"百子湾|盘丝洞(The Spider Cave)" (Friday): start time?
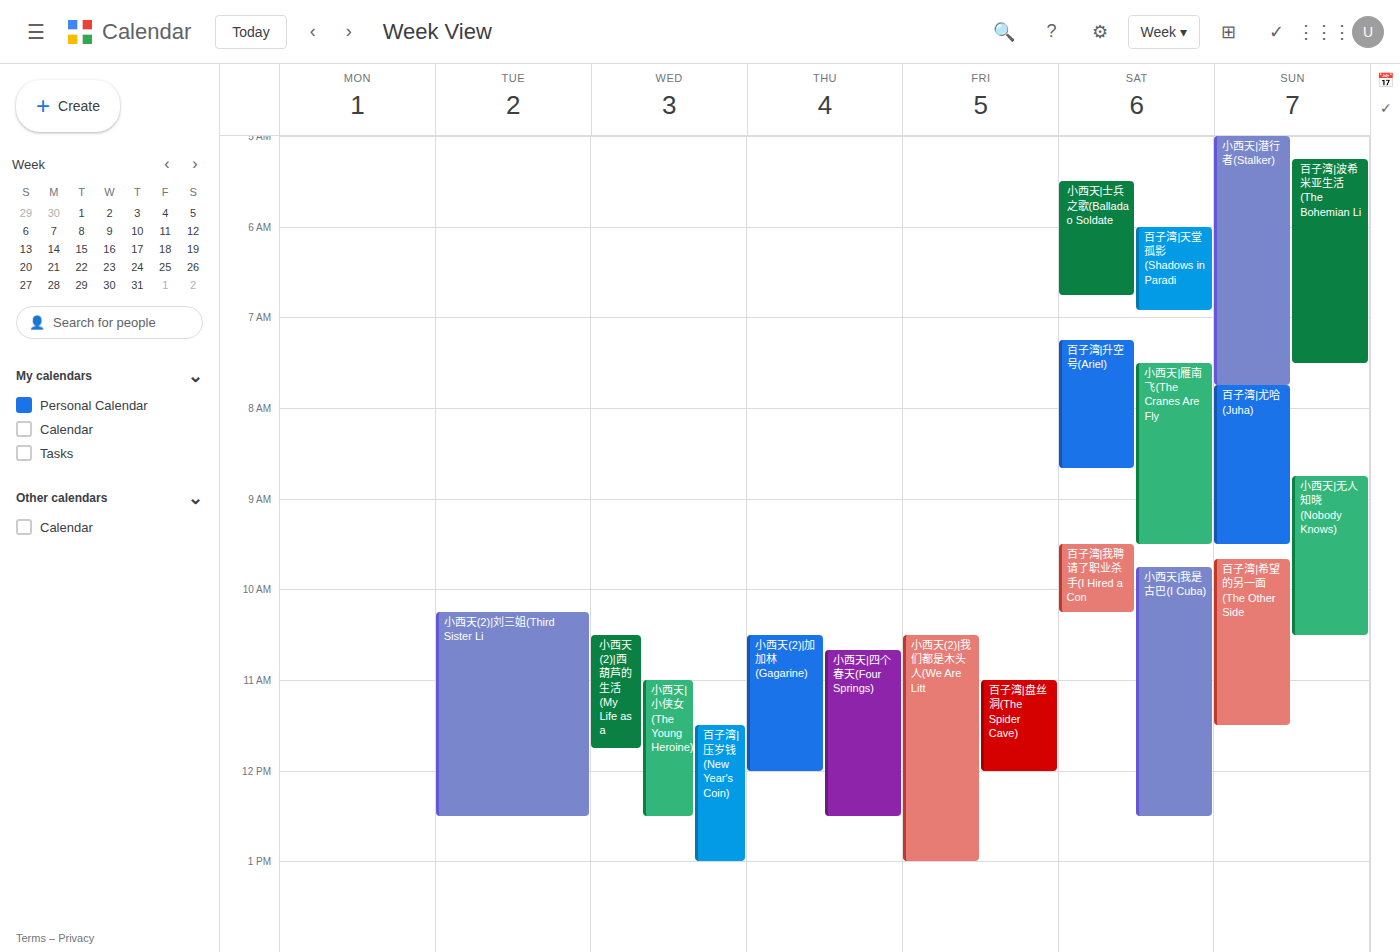
11:00 AM